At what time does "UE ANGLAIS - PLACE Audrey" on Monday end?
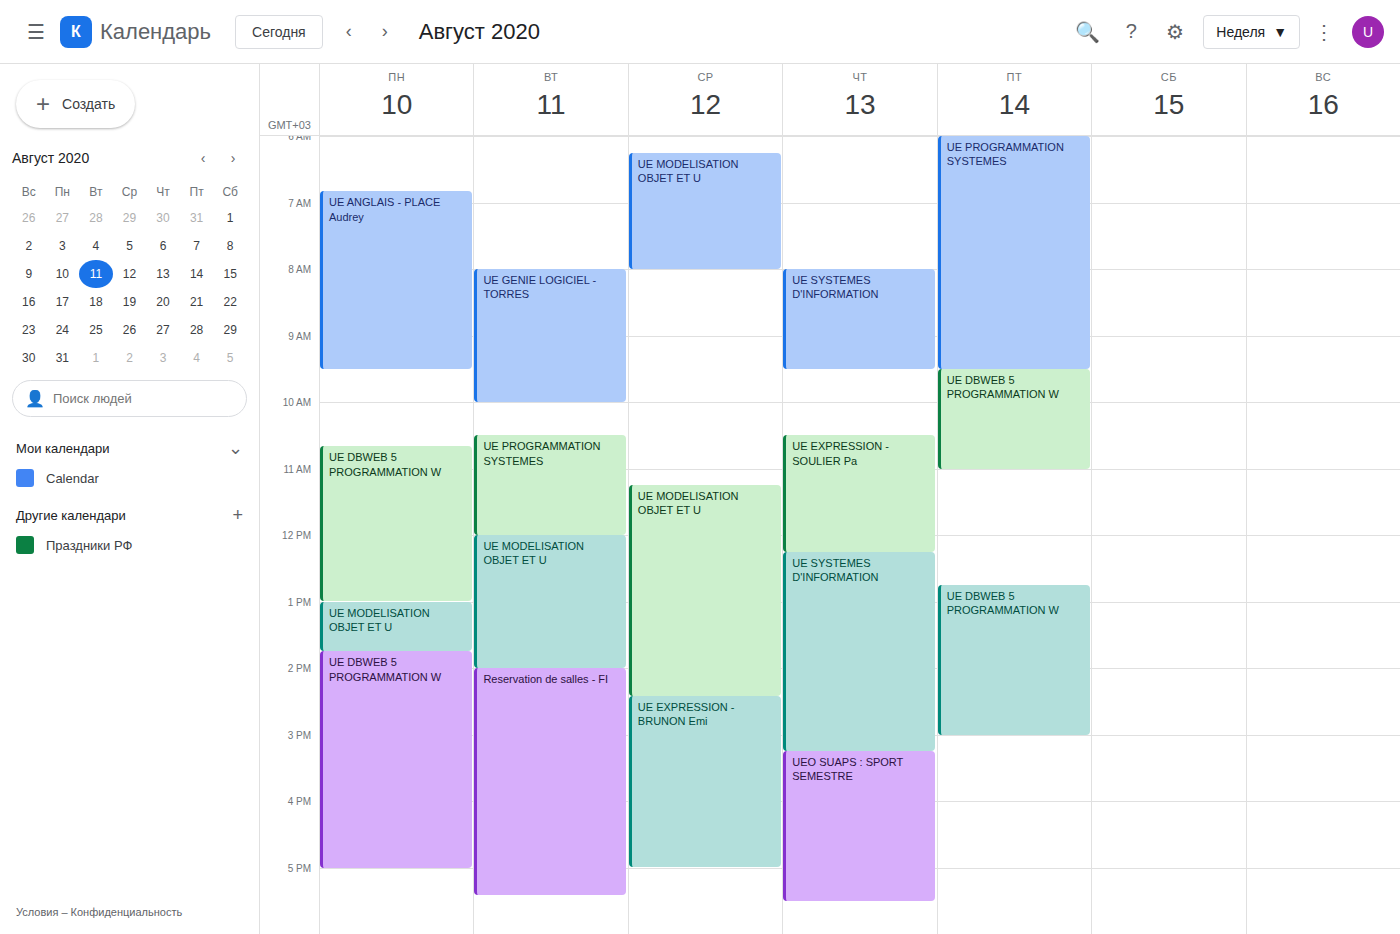
09:30